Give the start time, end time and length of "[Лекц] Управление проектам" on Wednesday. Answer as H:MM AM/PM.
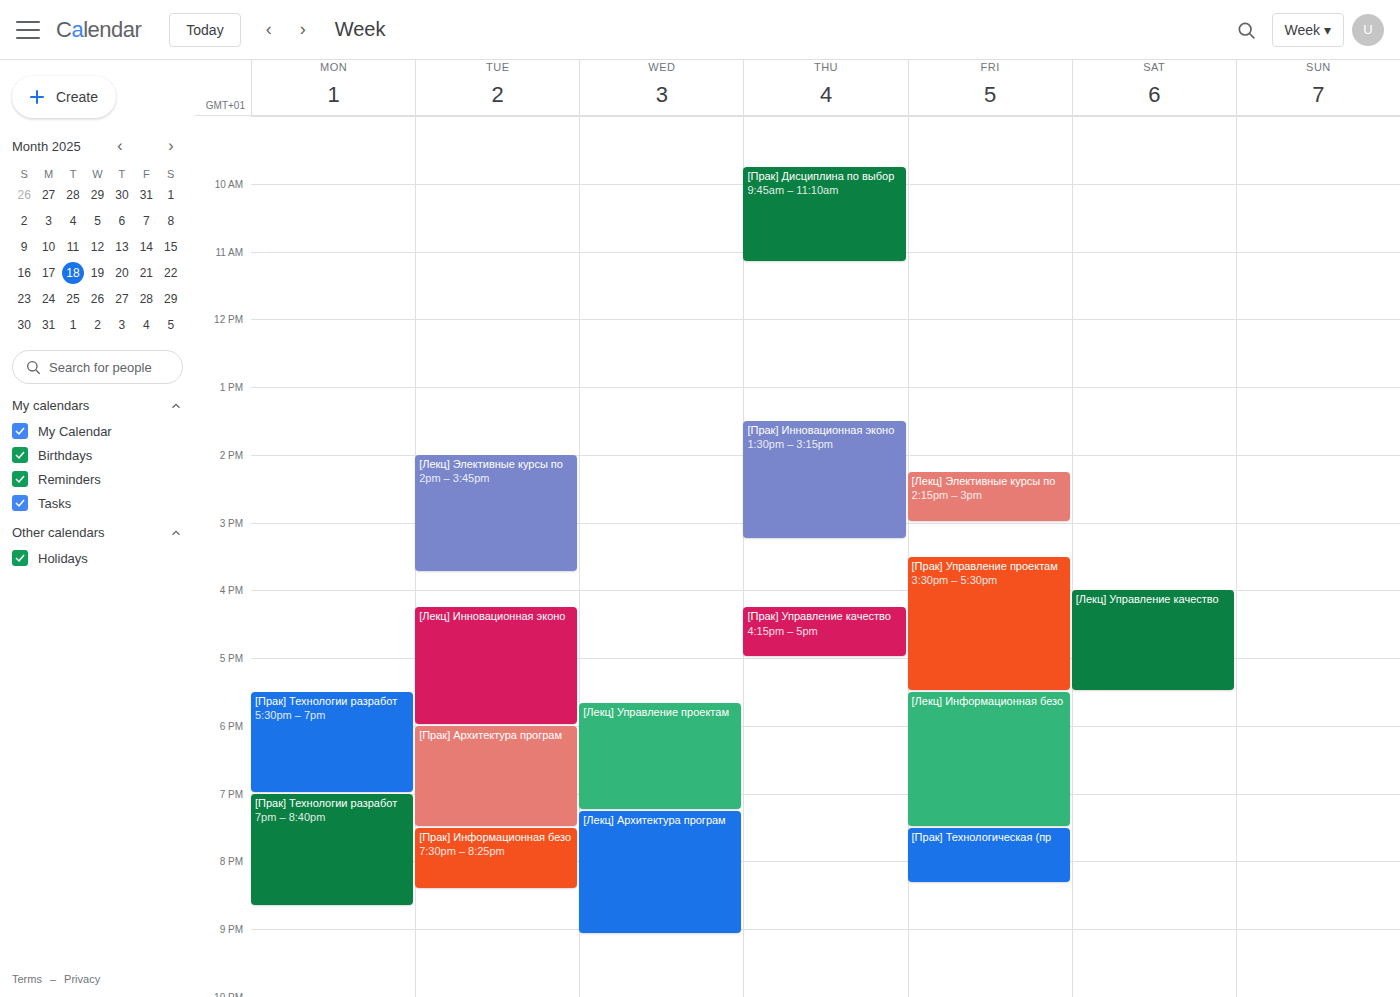
5:40 PM to 7:15 PM, 1 hour 35 minutes